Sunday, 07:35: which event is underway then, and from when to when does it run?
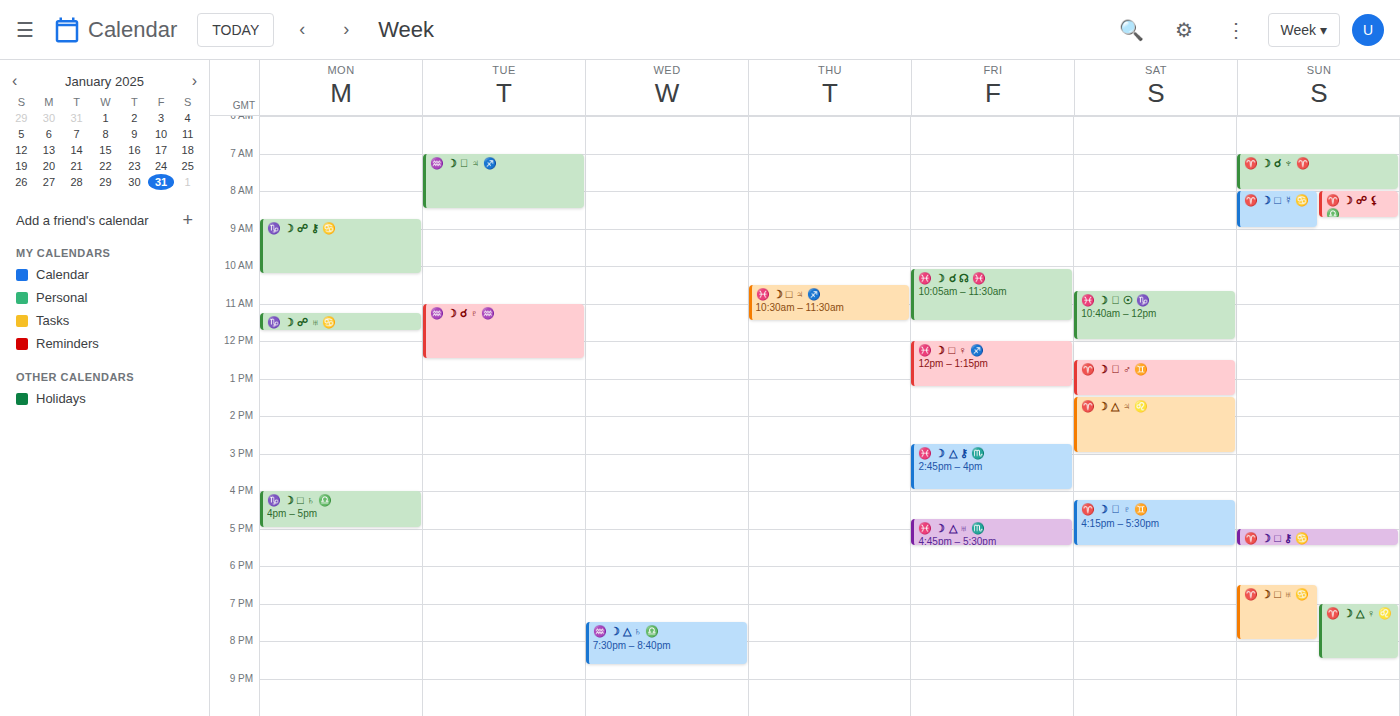
"♈️ ☽ ☌ ♆ ♈️", 07:00 to 08:00